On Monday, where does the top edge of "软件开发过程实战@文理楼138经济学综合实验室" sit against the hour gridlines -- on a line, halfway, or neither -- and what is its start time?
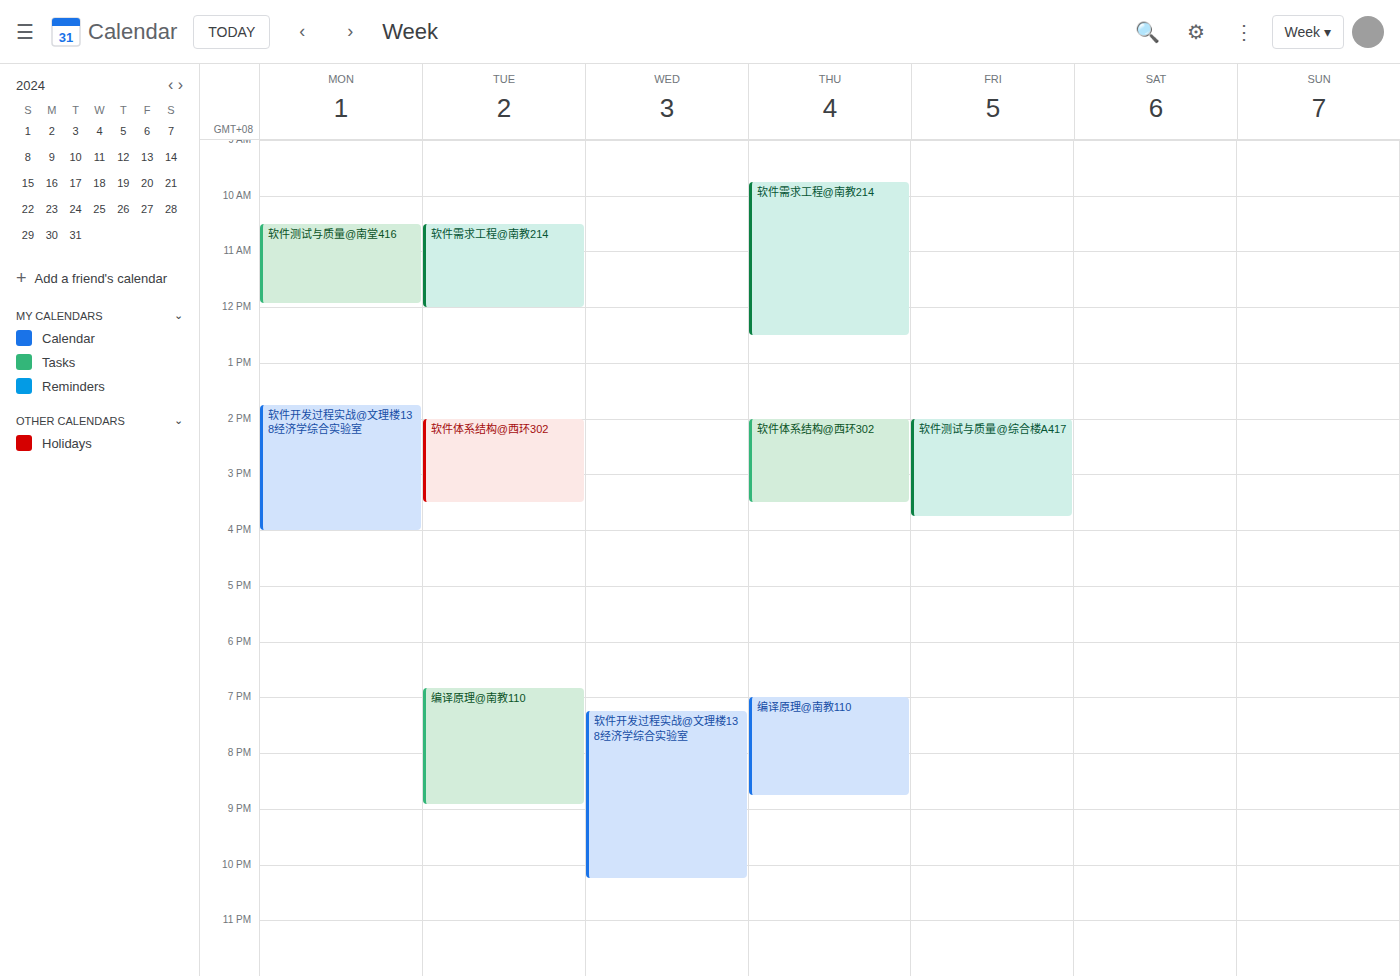
1:45 PM -- neither: three quarters of the way from the 1 PM line to the 2 PM line.